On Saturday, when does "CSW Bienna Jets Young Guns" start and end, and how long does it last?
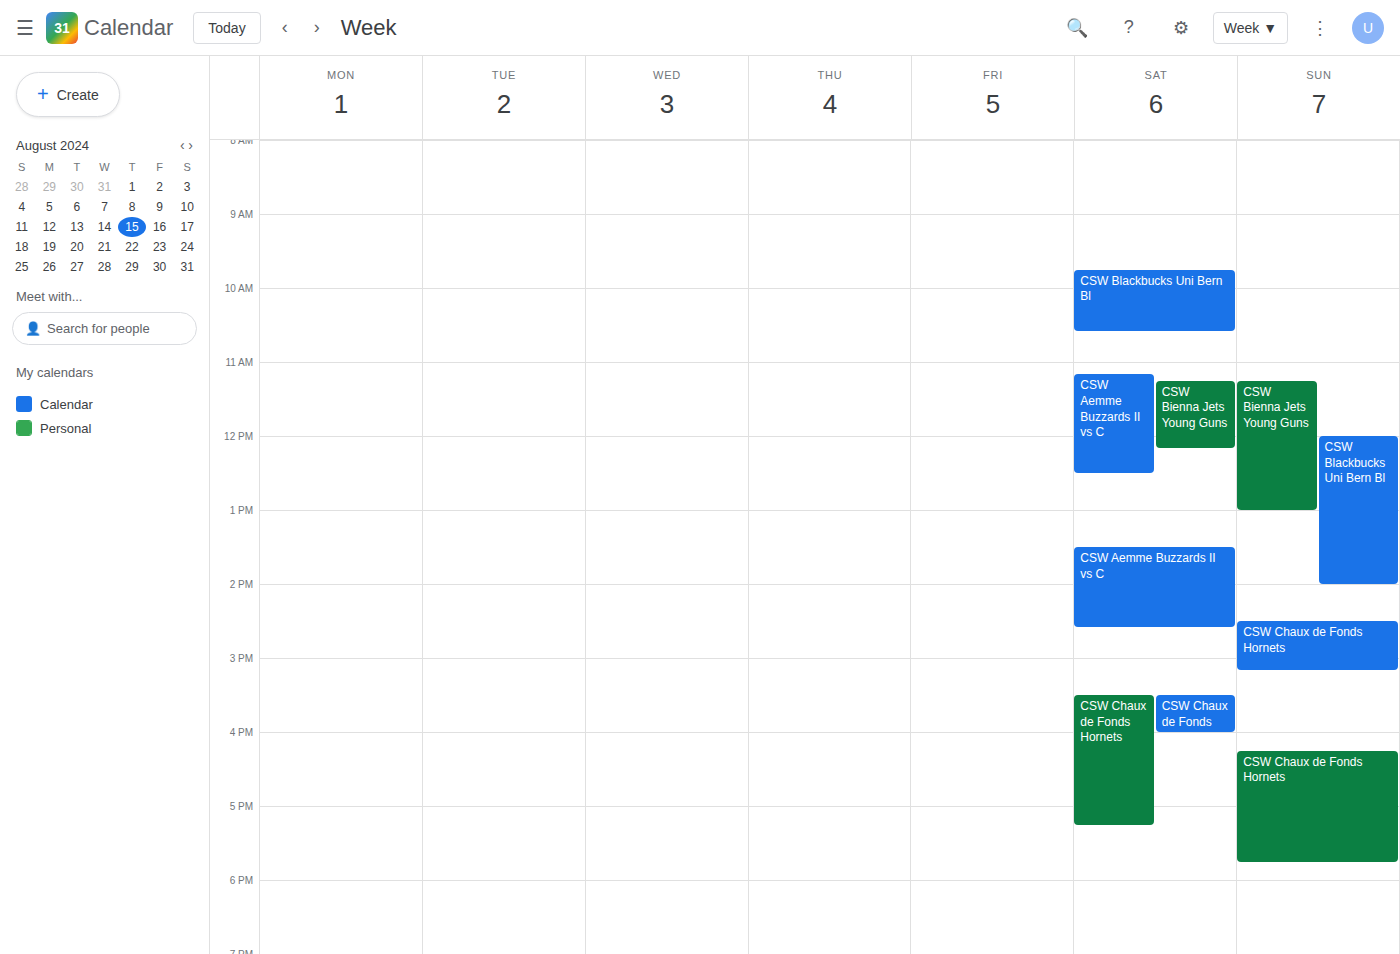
11:15 AM to 12:10 PM, 55 minutes